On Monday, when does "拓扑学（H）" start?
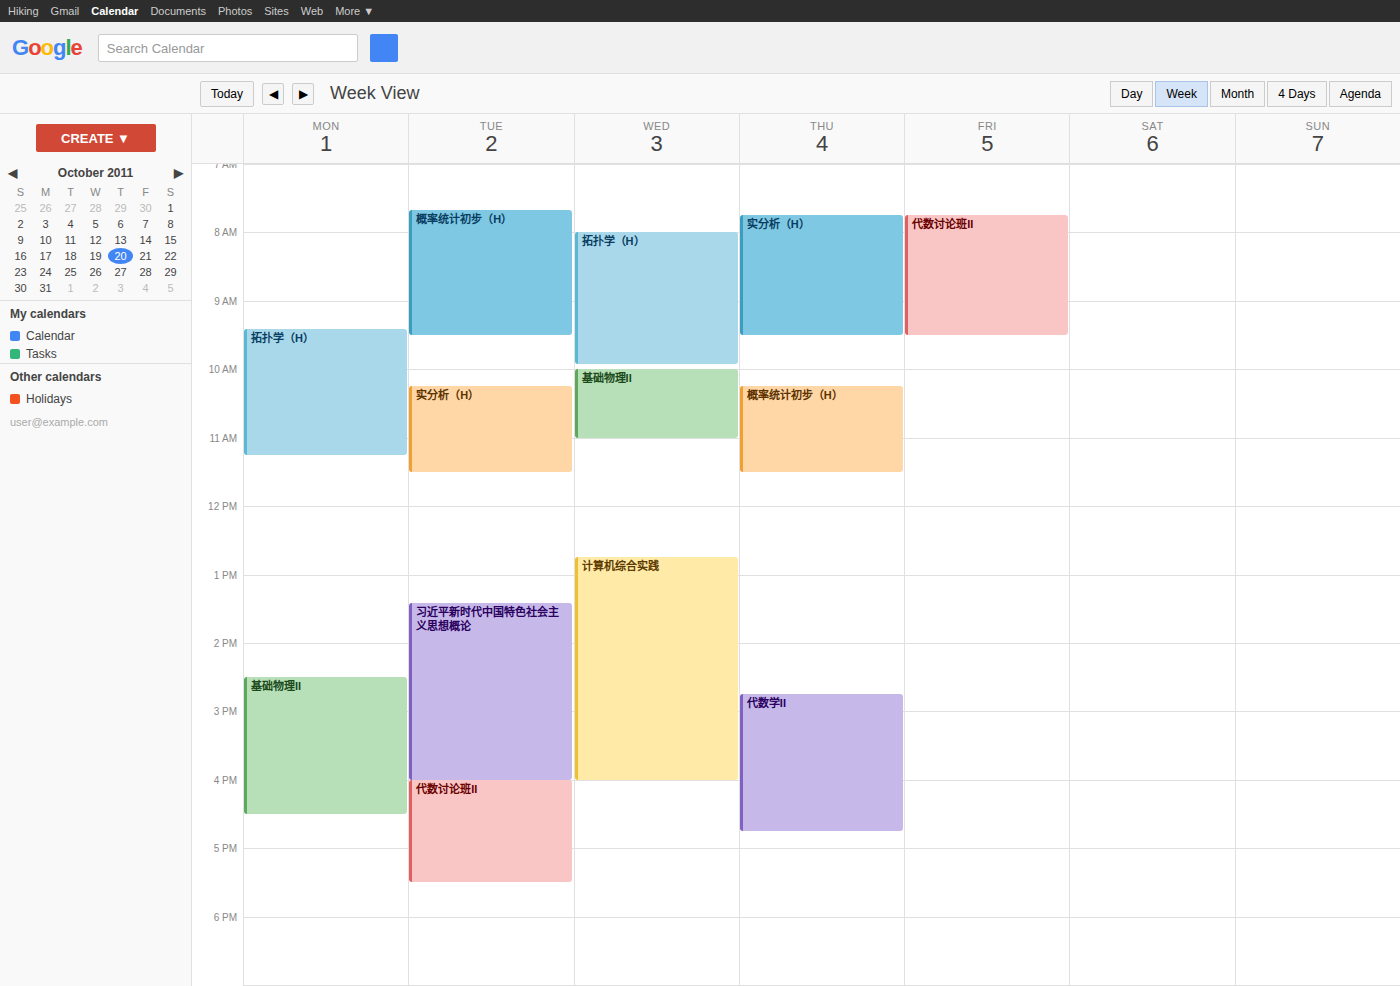
9:25 AM